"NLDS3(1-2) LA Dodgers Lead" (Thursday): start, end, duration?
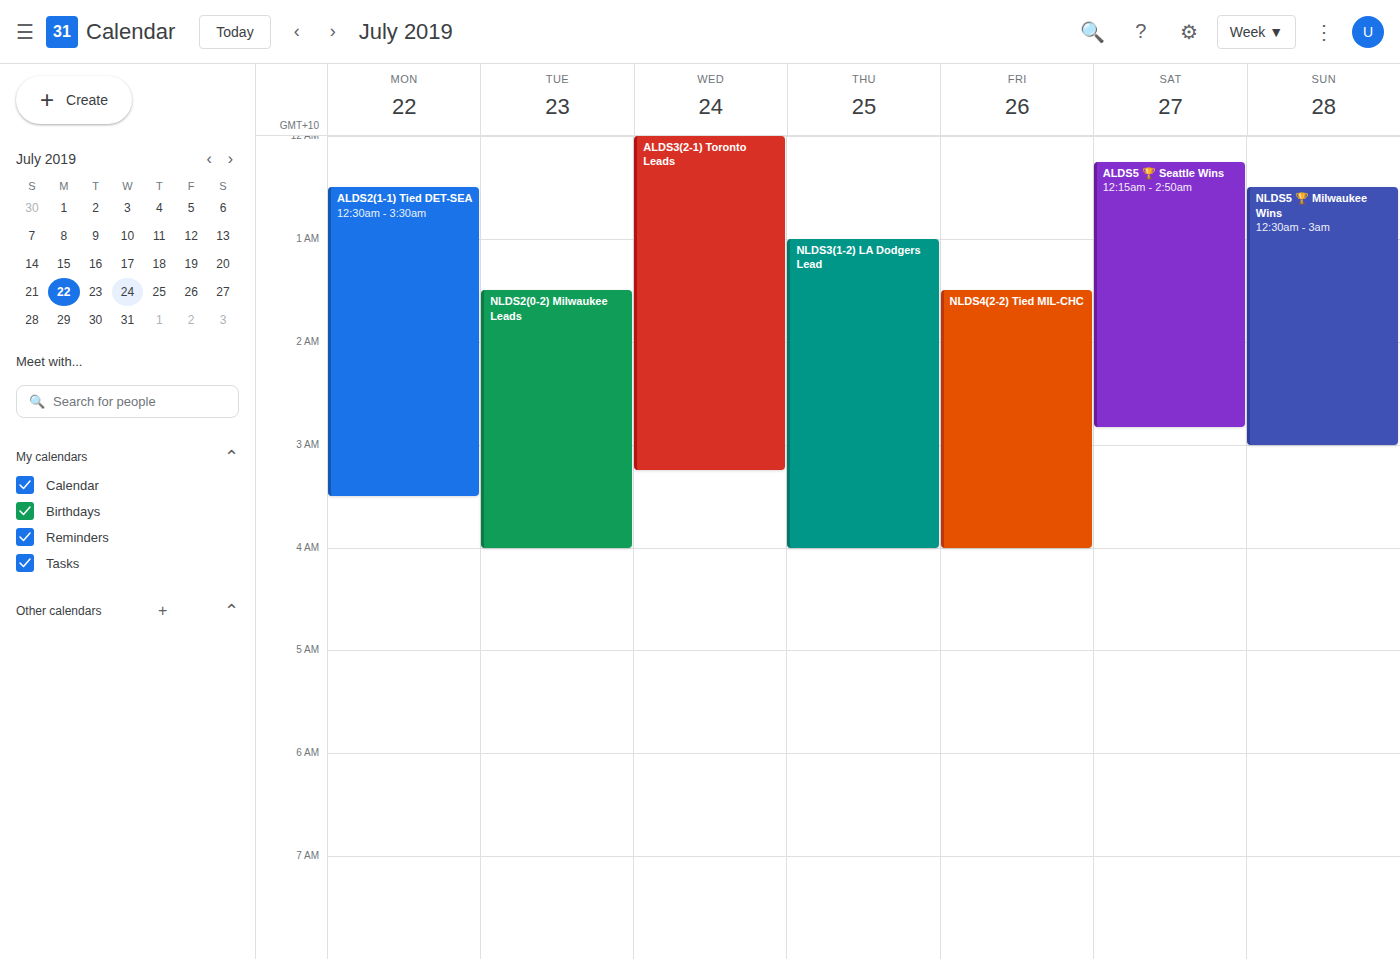
01:00 to 04:00, 3 hours